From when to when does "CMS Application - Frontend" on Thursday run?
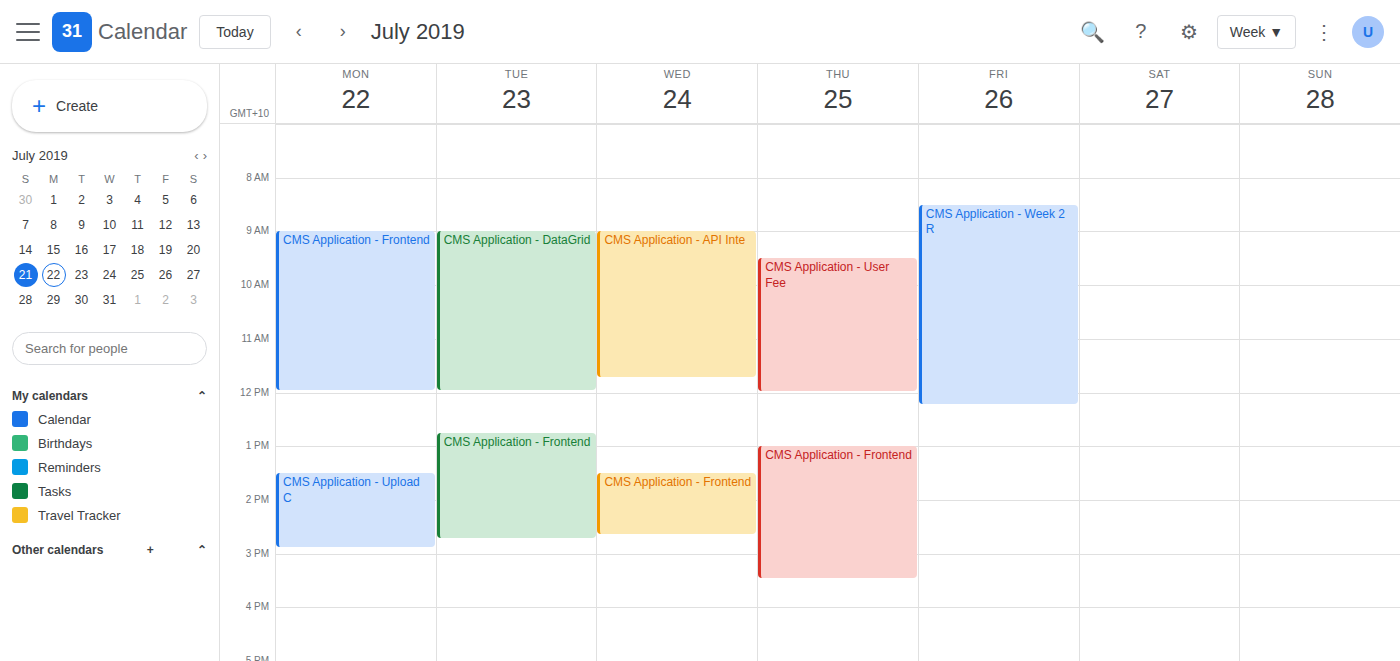
1:00 PM to 3:30 PM